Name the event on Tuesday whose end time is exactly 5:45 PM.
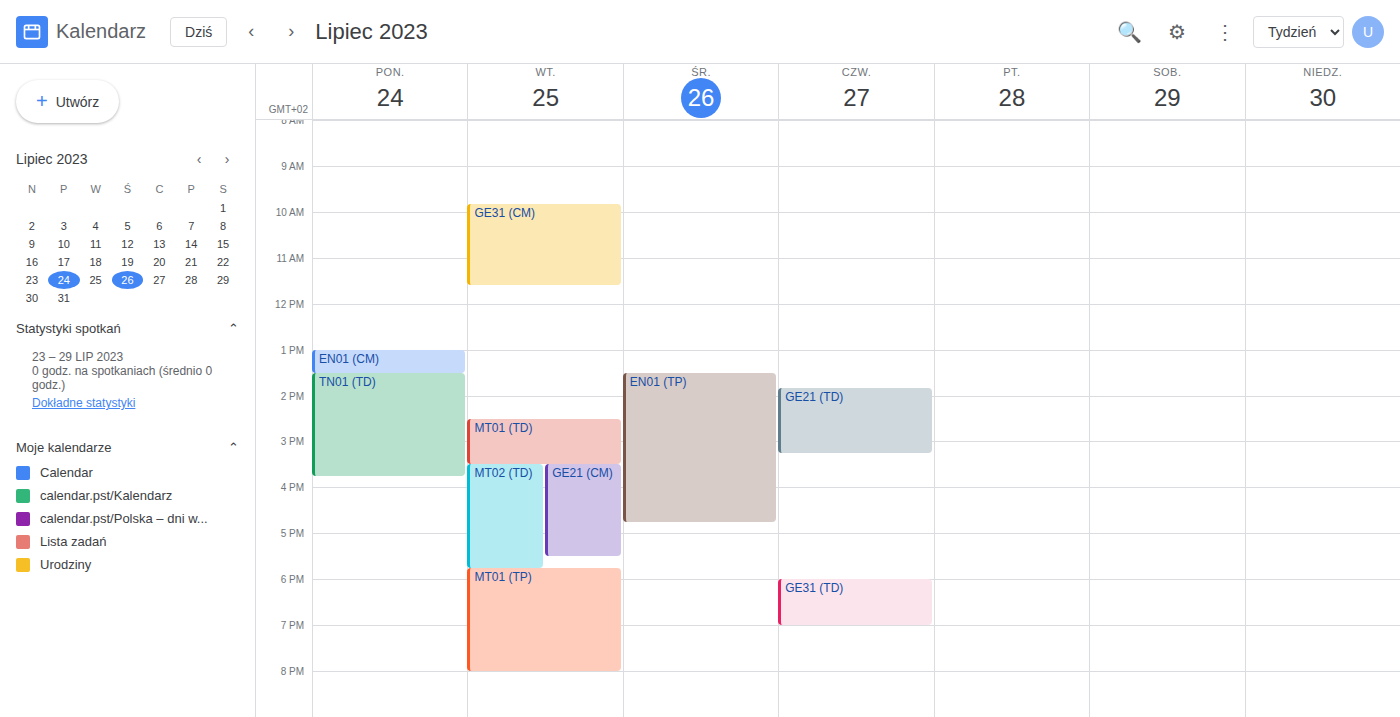
"MT02 (TD)"